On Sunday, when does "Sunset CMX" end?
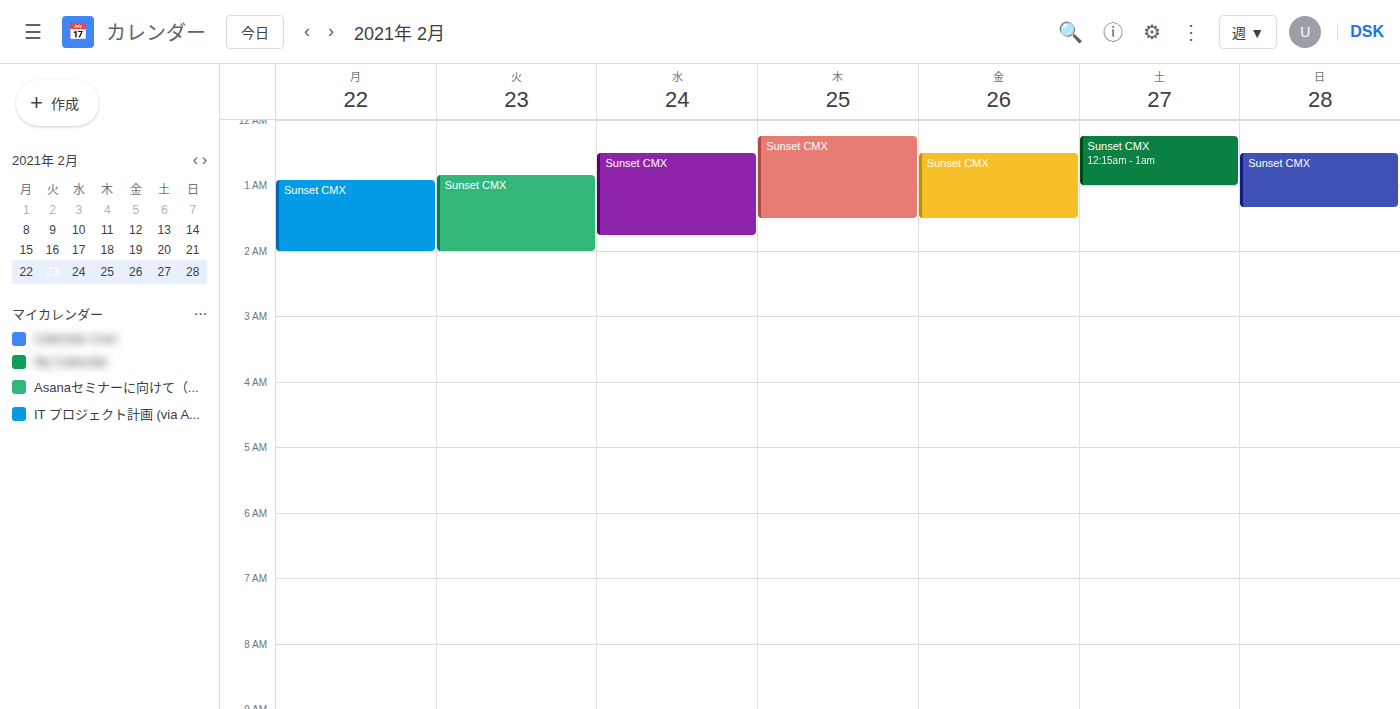
01:20